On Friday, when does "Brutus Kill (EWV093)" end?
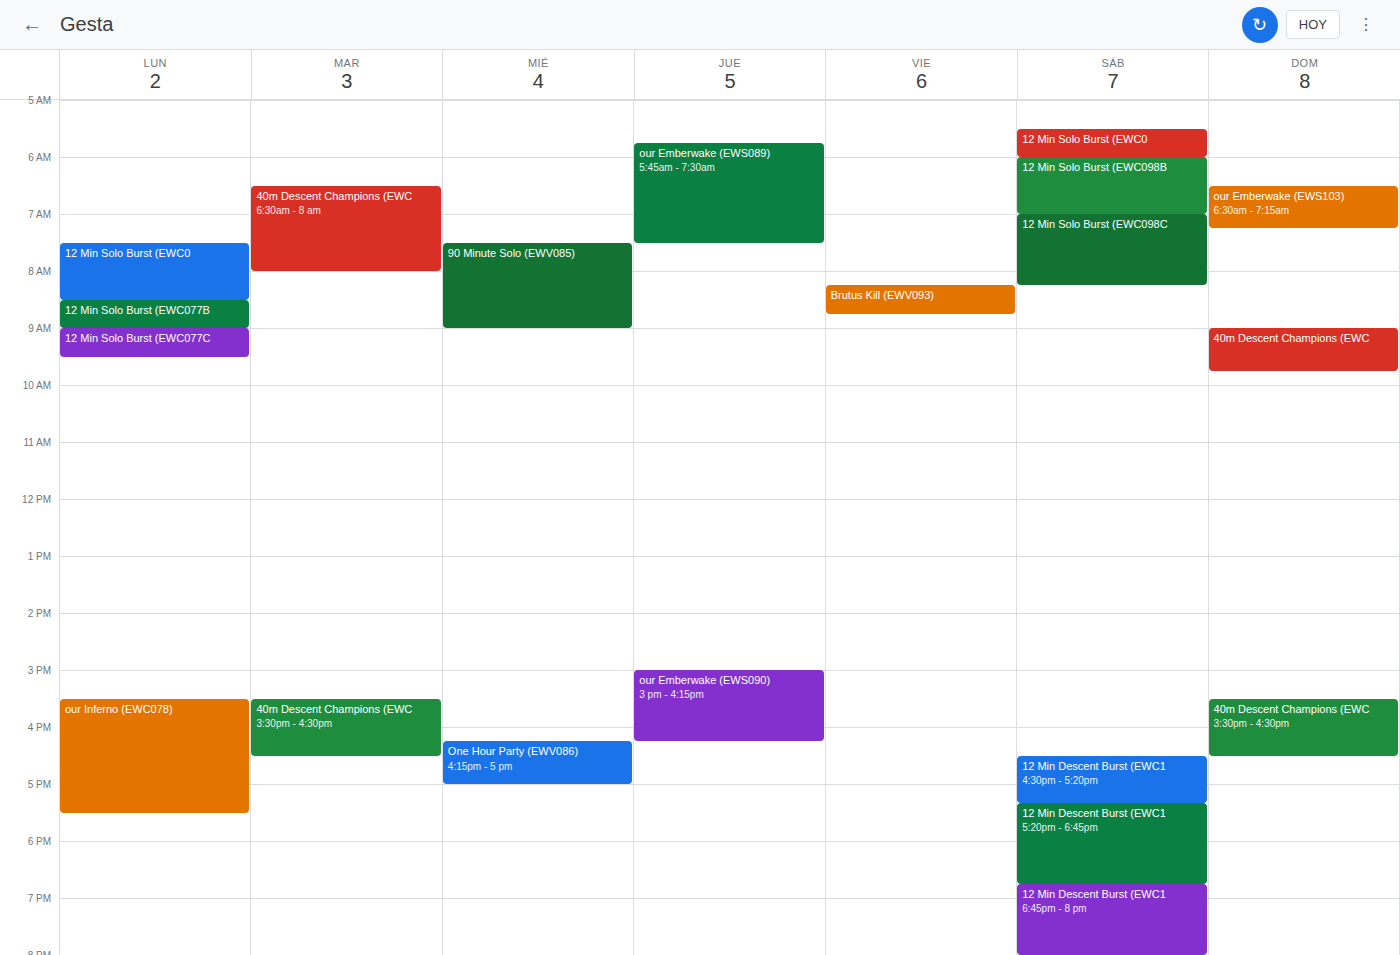
8:45 AM